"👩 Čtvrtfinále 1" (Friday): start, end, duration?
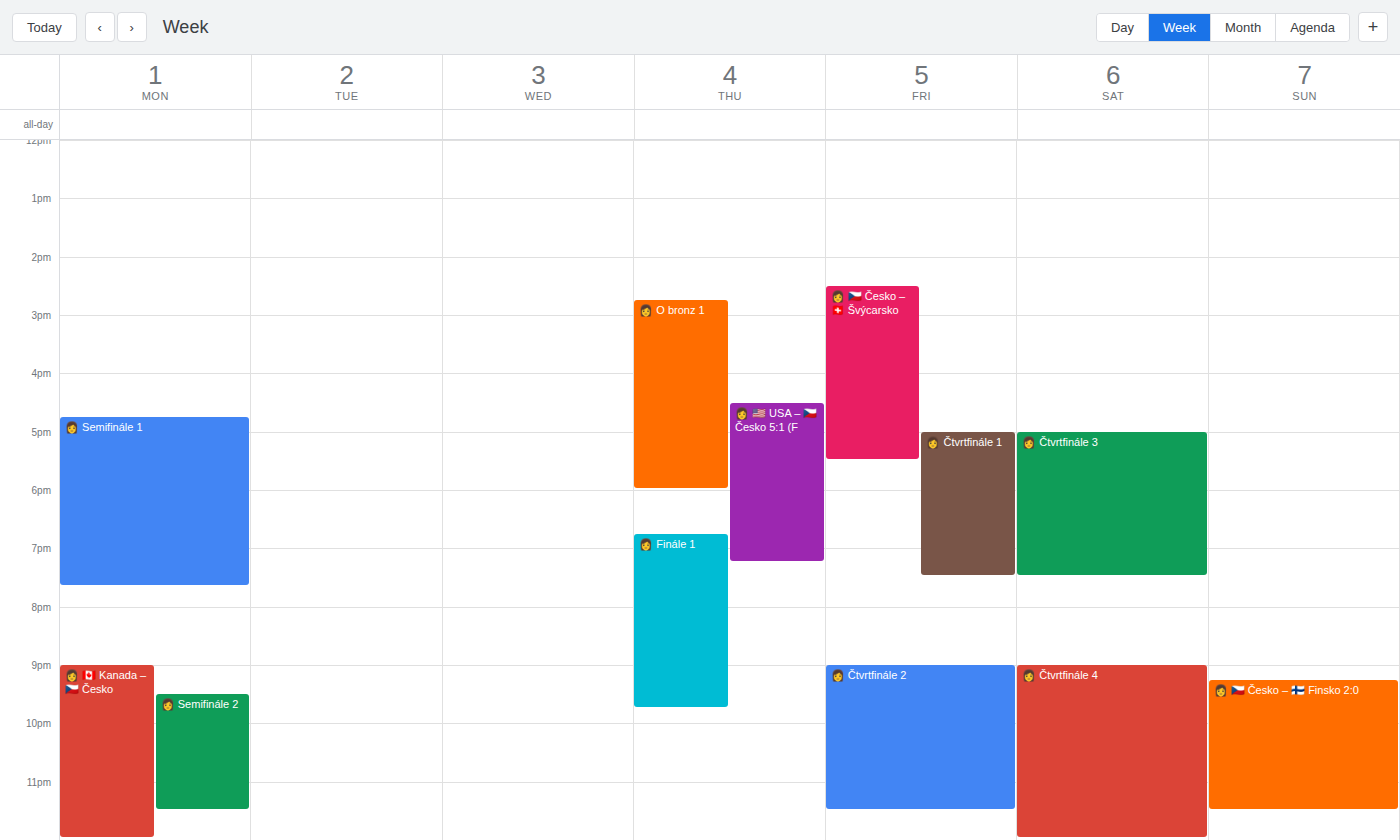
5:00 PM to 7:30 PM, 2 hours 30 minutes